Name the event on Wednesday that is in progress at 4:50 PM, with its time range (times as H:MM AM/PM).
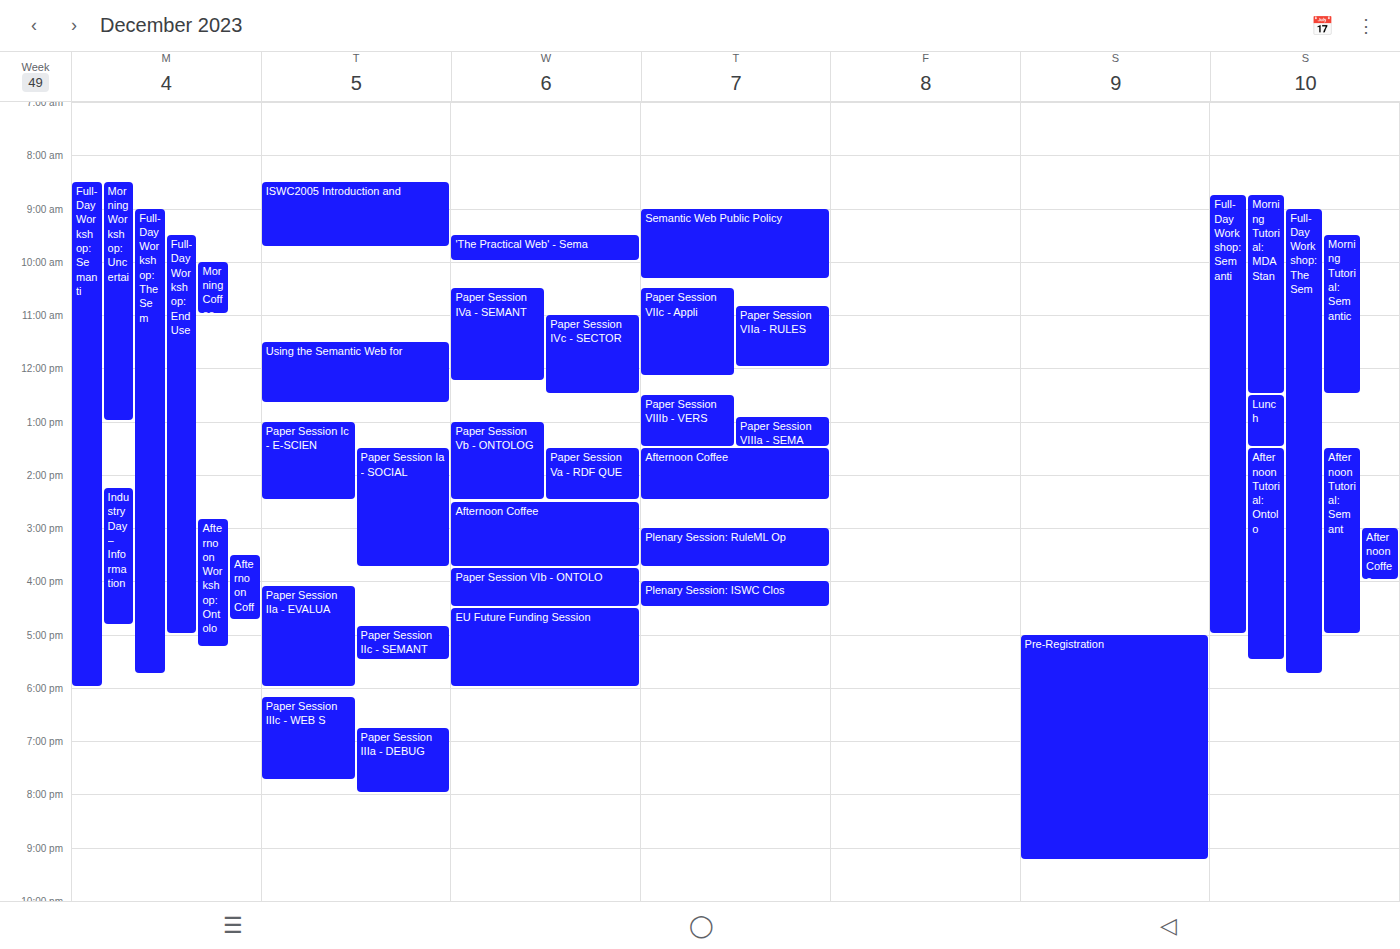
"EU Future Funding Session", 4:30 PM to 6:00 PM